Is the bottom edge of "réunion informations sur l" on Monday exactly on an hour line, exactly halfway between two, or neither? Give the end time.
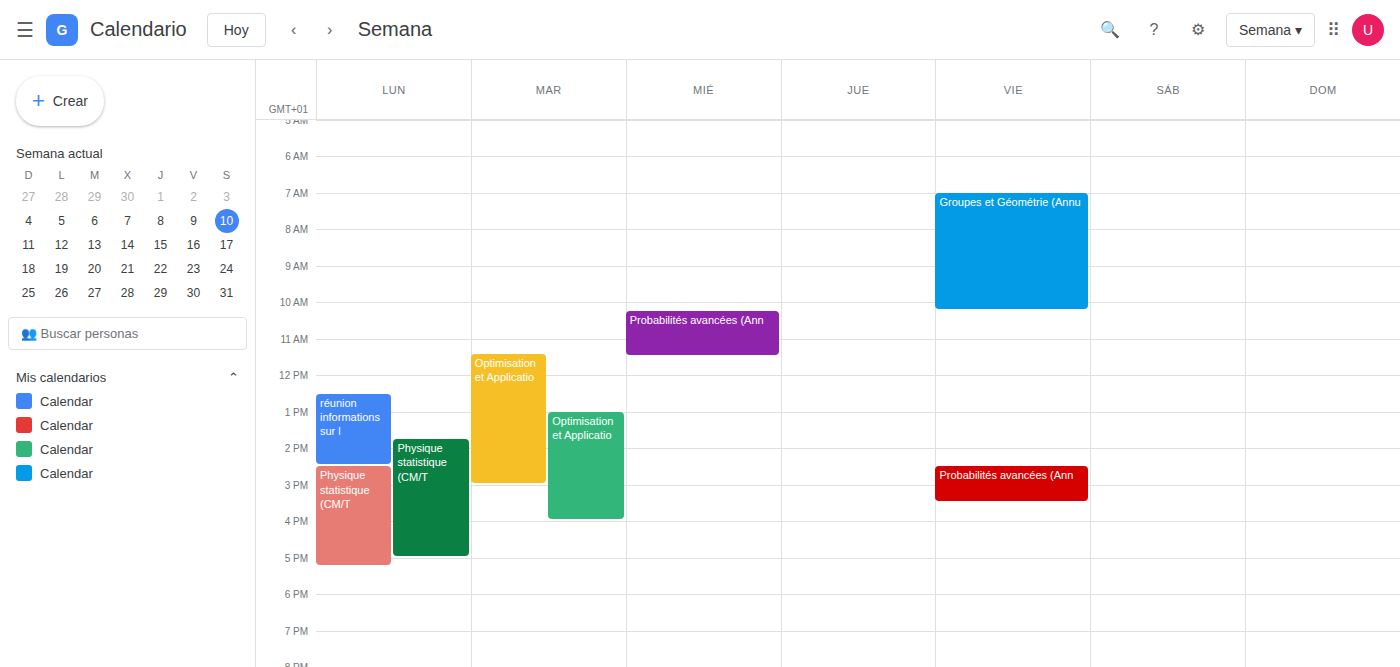
2:30 PM -- halfway between the 2 PM and 3 PM lines.